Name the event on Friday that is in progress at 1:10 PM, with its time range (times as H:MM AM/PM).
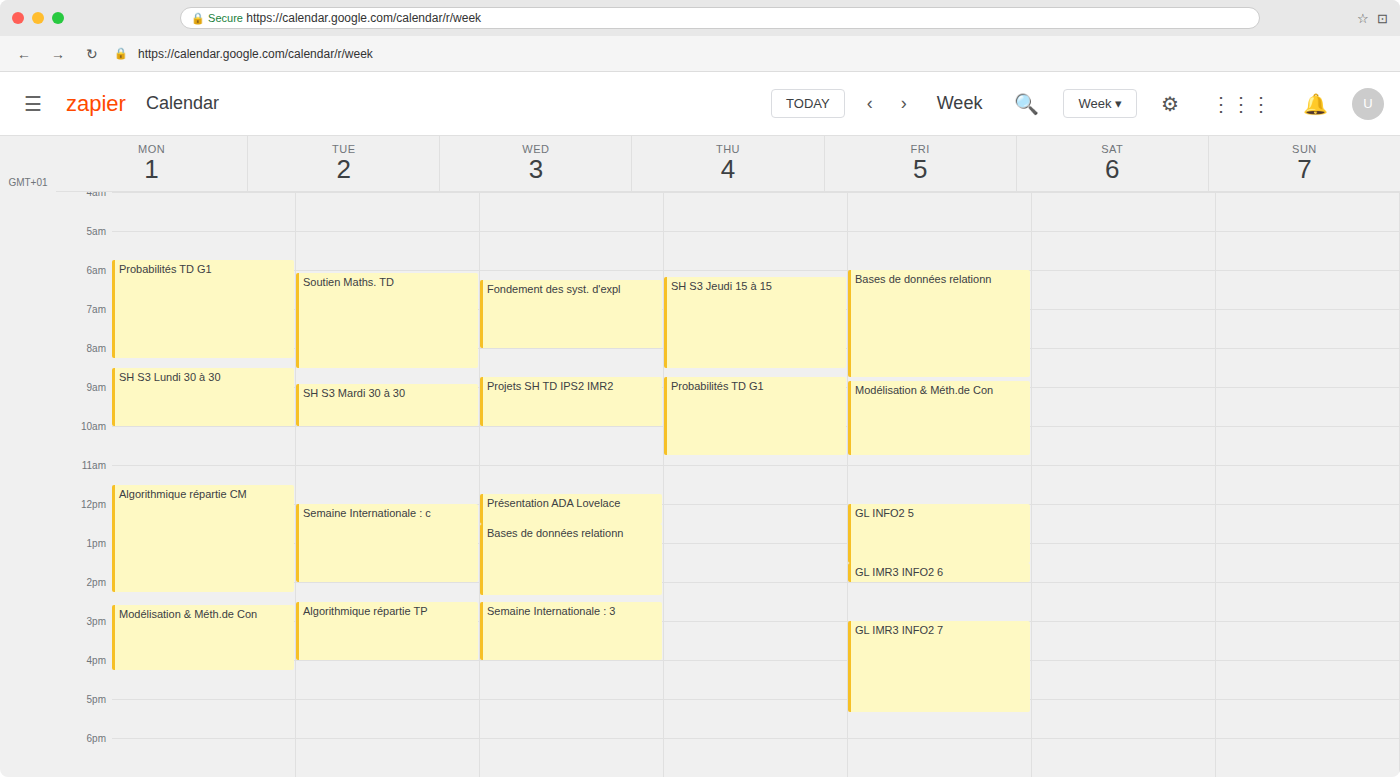
"GL INFO2 5", 12:00 PM to 1:30 PM